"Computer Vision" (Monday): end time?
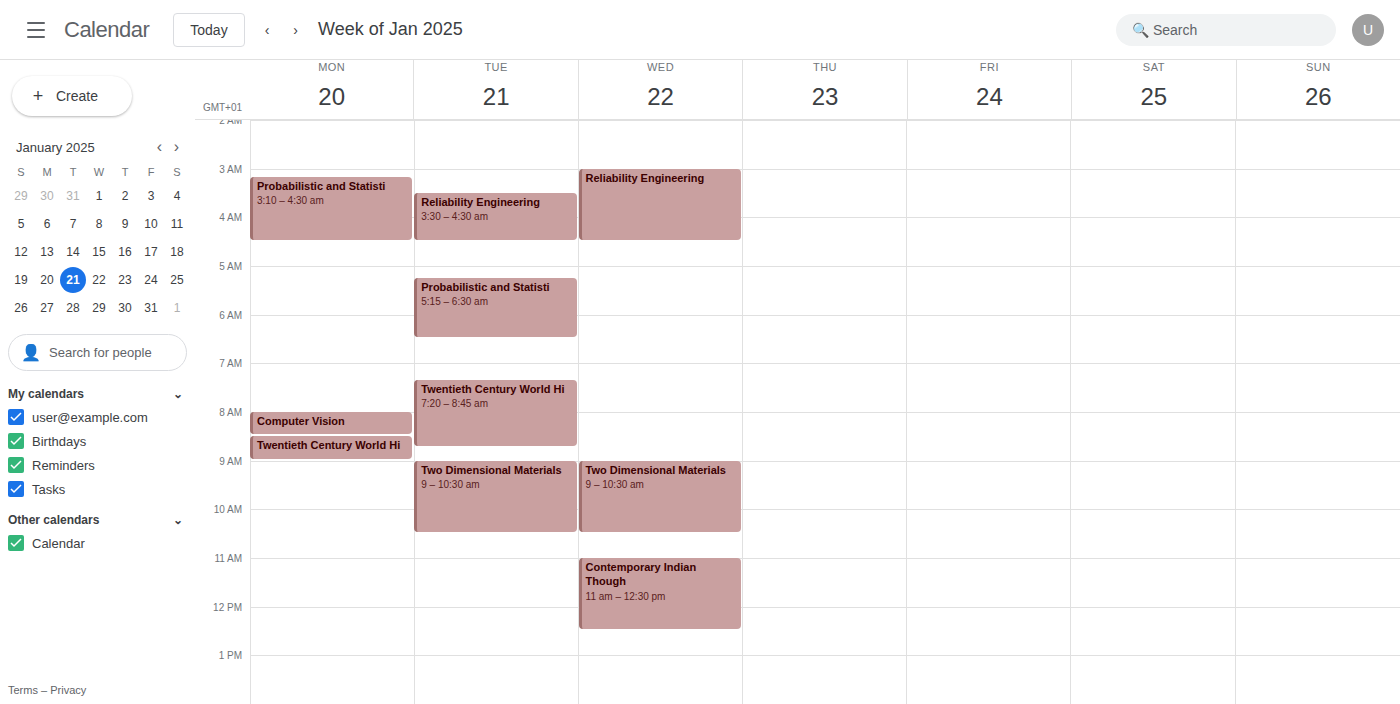
8:30 AM